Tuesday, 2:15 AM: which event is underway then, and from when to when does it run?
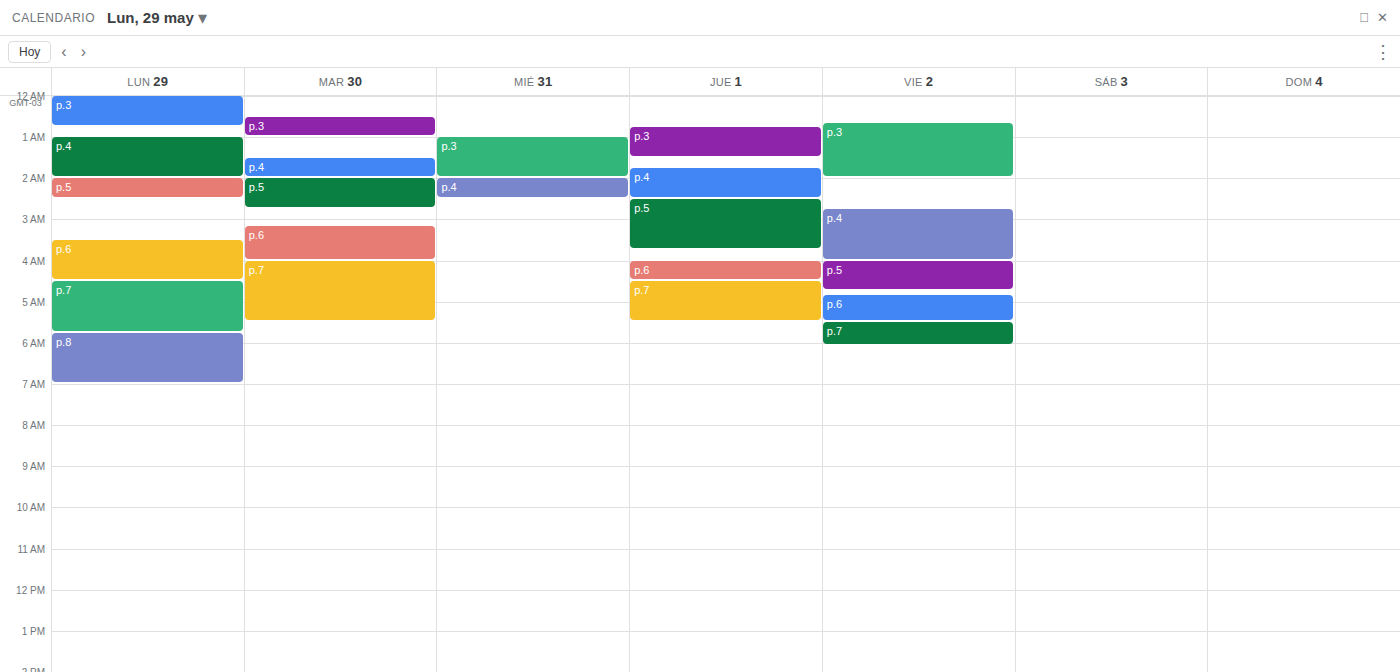
"p.5", 2:00 AM to 2:45 AM